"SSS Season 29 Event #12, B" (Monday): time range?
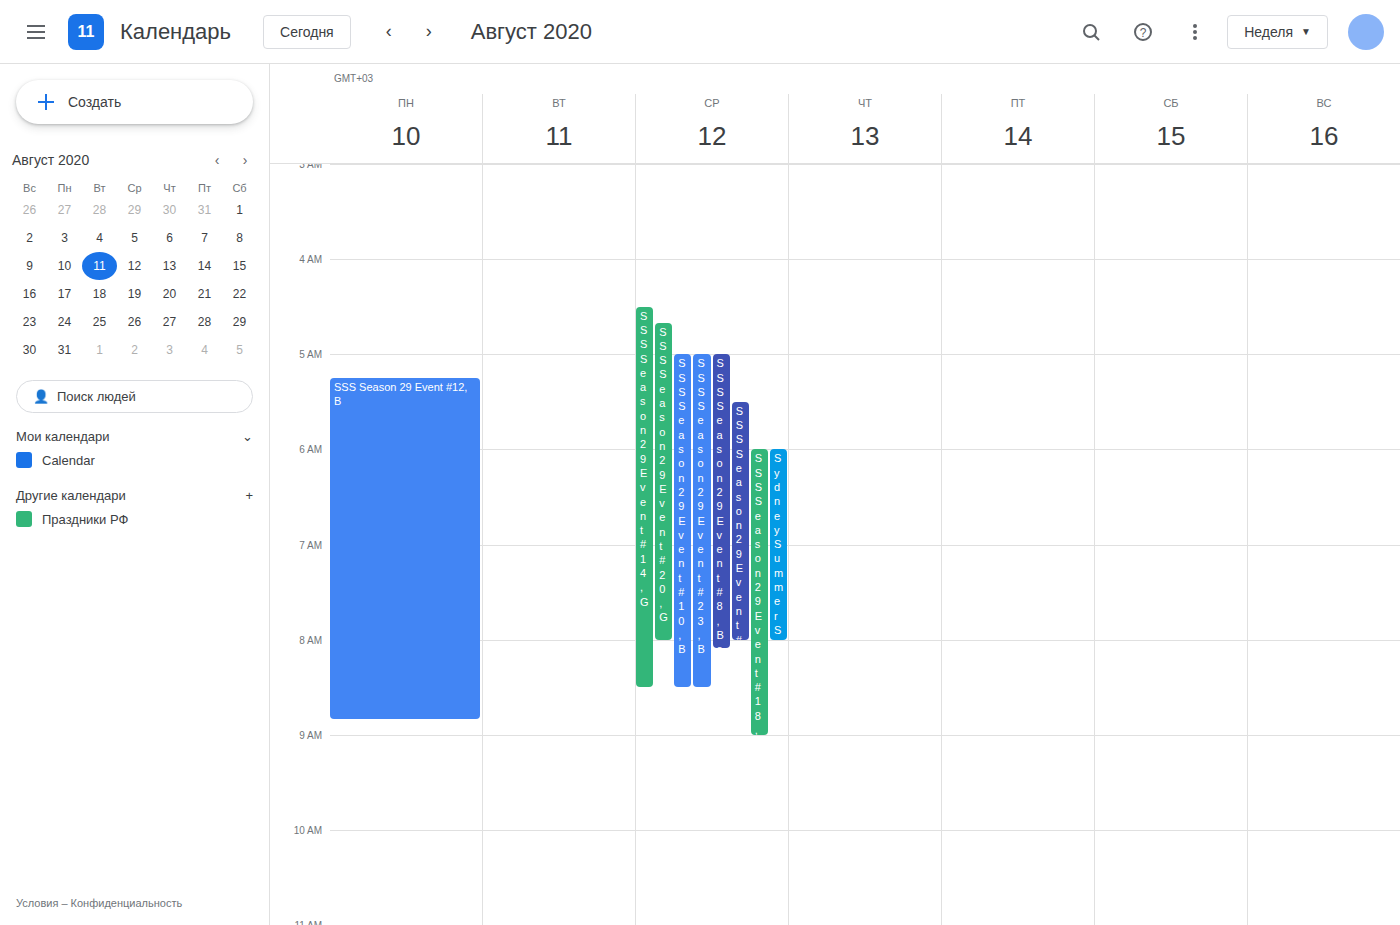
5:15 AM to 8:50 AM